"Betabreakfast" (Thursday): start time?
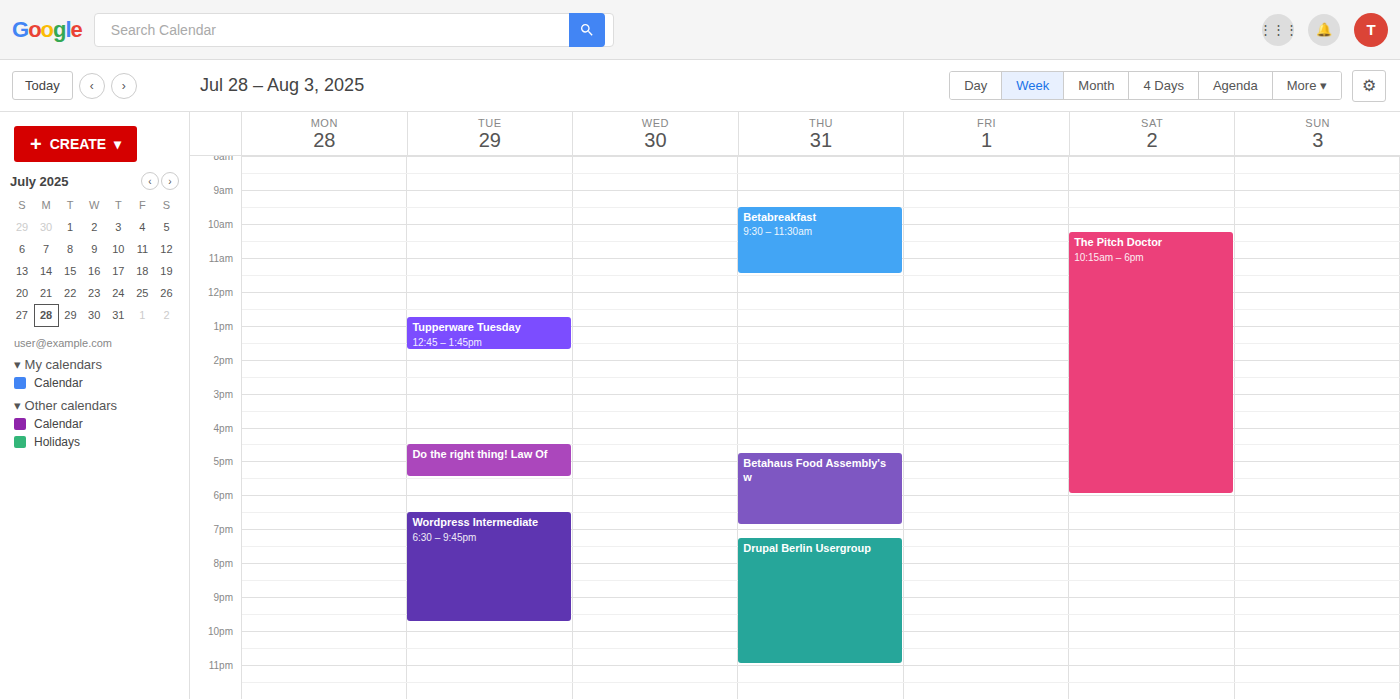
9:30 AM